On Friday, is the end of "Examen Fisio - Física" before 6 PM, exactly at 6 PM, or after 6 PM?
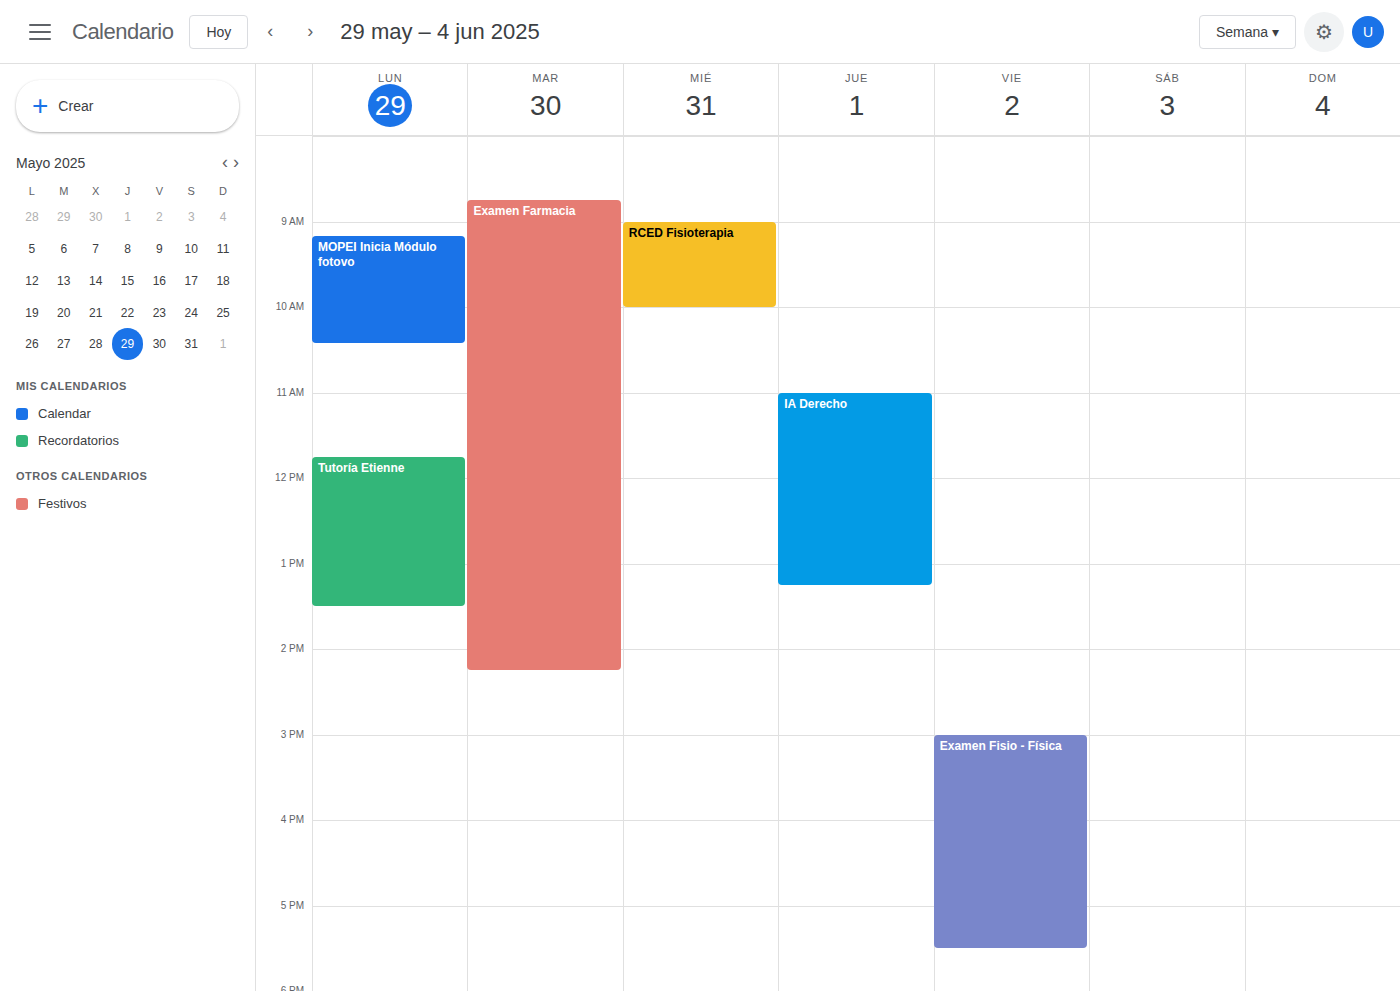
5:30 PM -- before 6 PM, 30 minutes above the 6 PM line.